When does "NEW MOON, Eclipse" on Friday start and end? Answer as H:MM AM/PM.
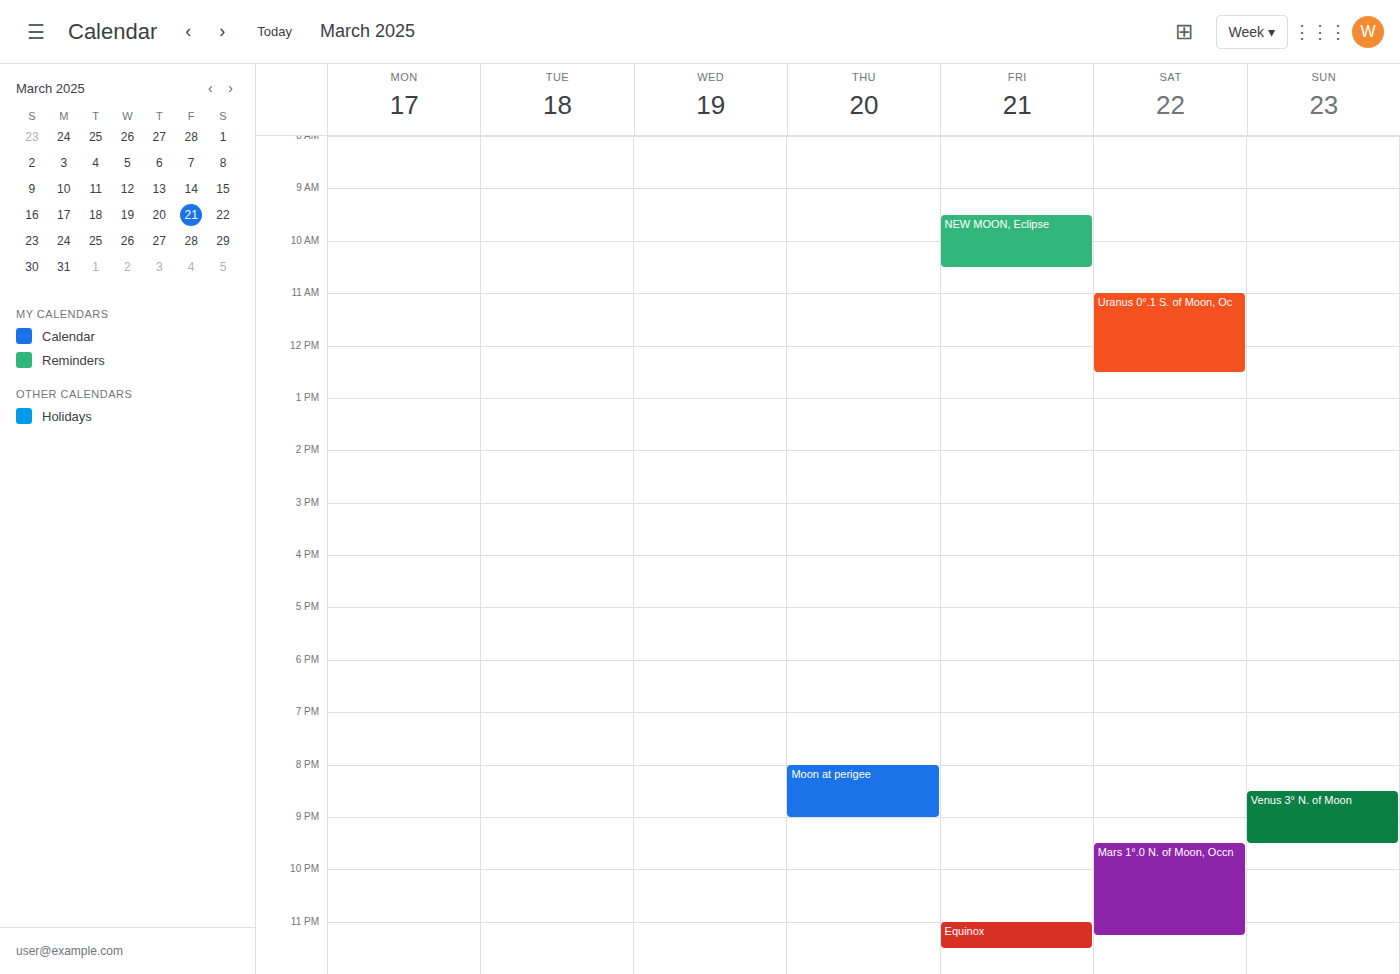
9:30 AM to 10:30 AM